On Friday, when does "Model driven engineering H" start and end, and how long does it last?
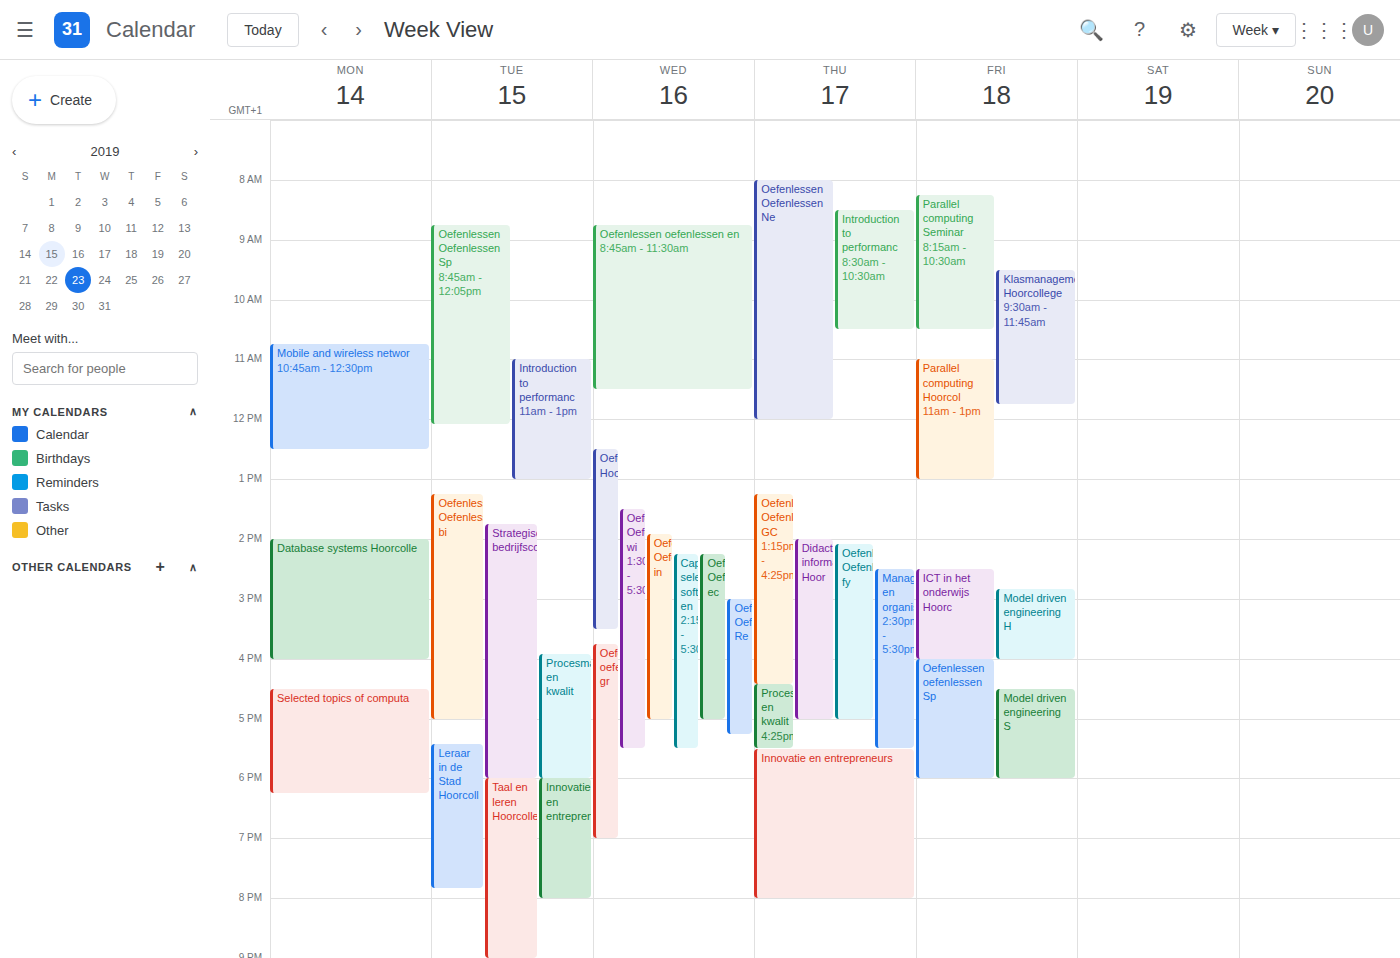
14:50 to 16:00, 1 hour 10 minutes